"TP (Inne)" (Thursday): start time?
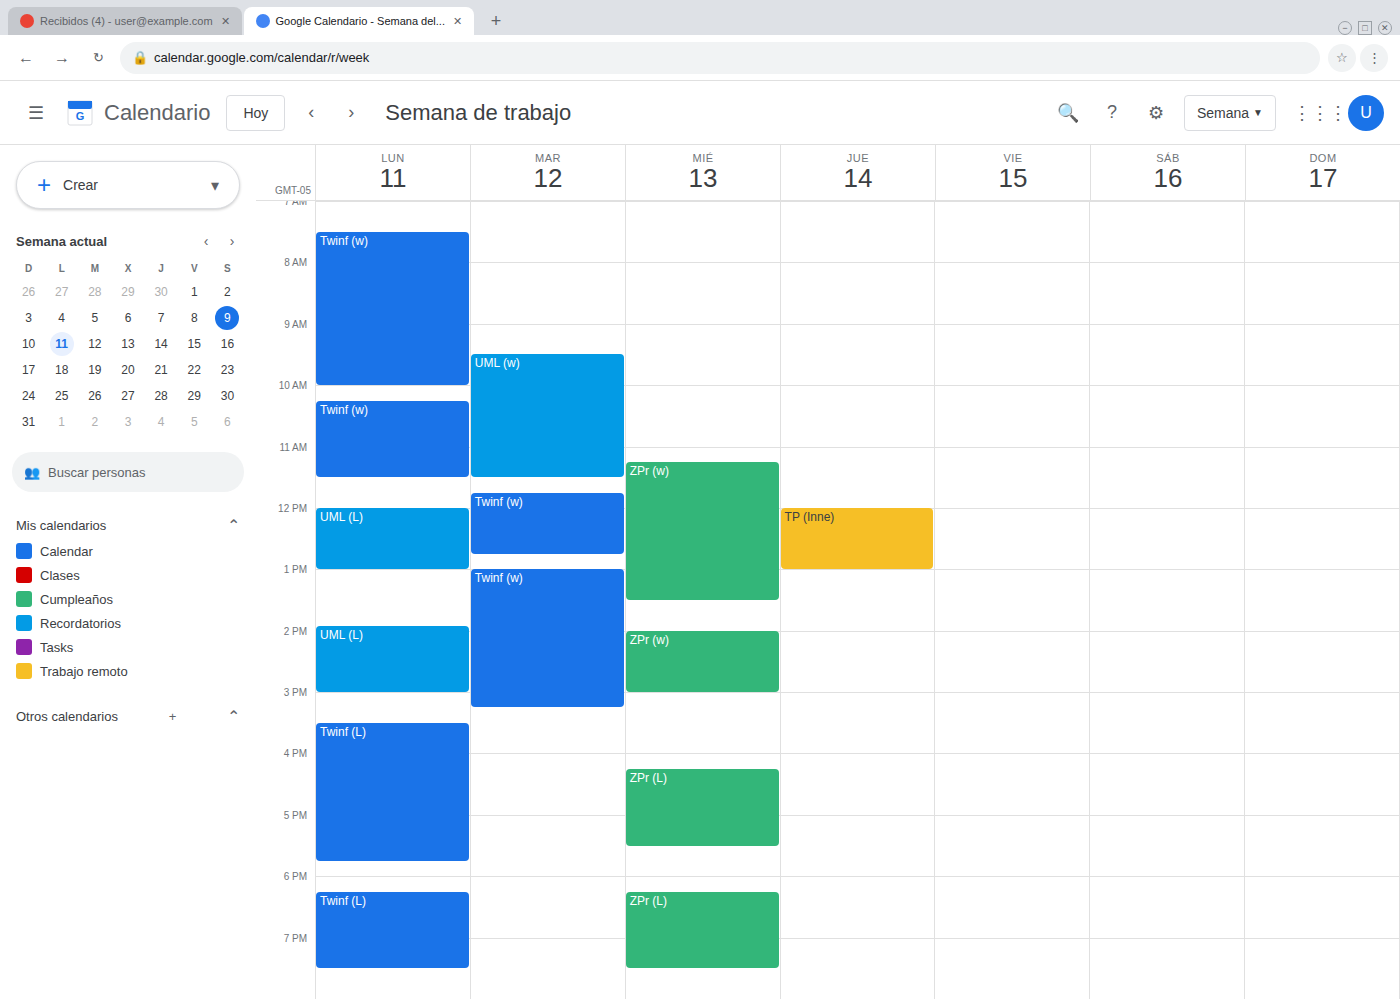
12:00